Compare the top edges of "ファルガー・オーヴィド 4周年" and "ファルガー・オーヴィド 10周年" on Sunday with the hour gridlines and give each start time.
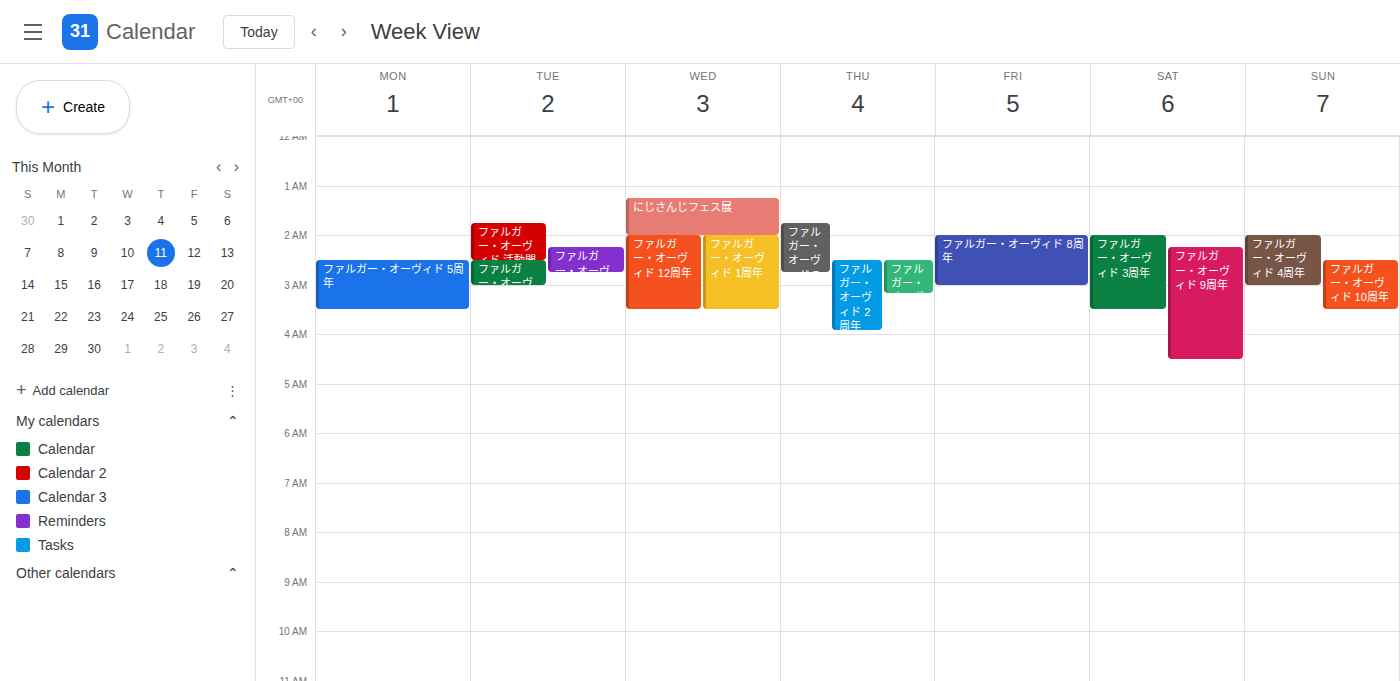
"ファルガー・オーヴィド 4周年": 2:00 AM, exactly on the 2 AM line. "ファルガー・オーヴィド 10周年": 2:30 AM, halfway between the 2 AM and 3 AM lines.